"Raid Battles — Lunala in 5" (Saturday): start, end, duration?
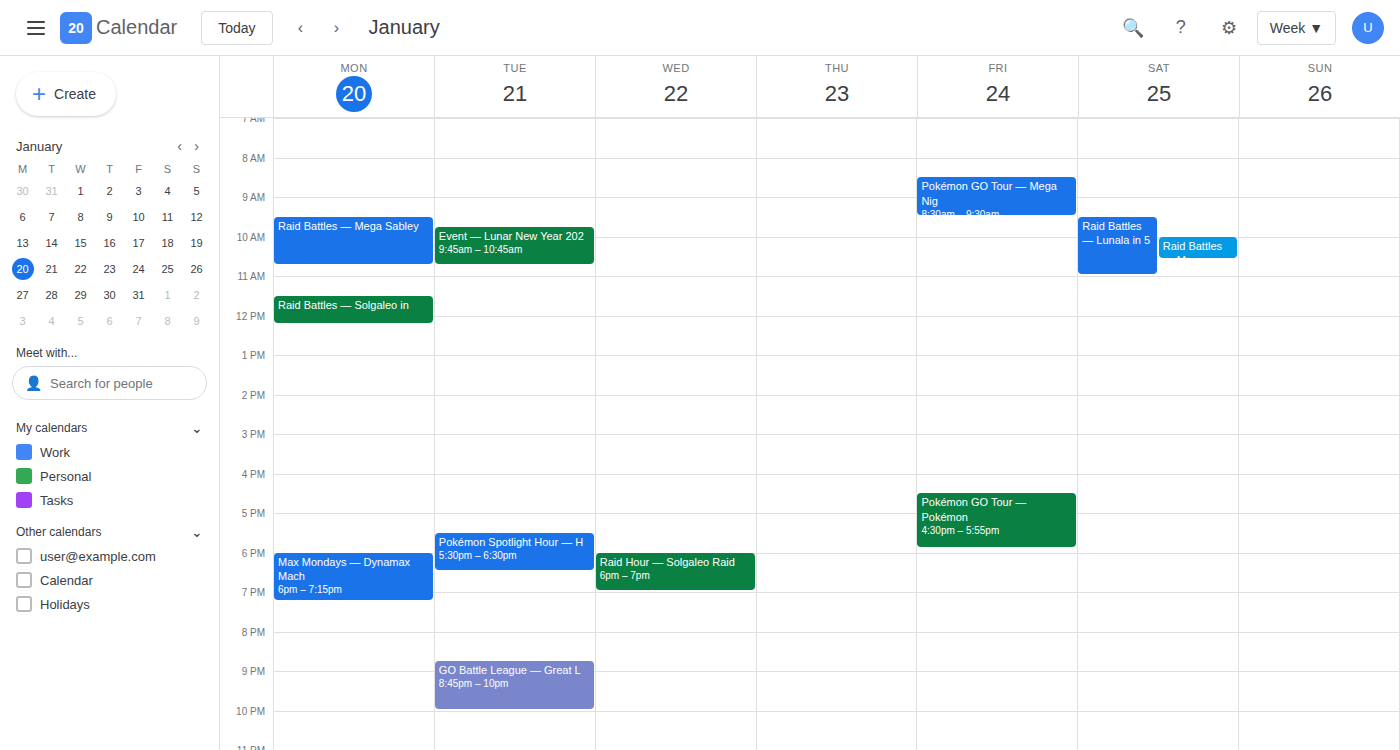
9:30 AM to 11:00 AM, 1 hour 30 minutes